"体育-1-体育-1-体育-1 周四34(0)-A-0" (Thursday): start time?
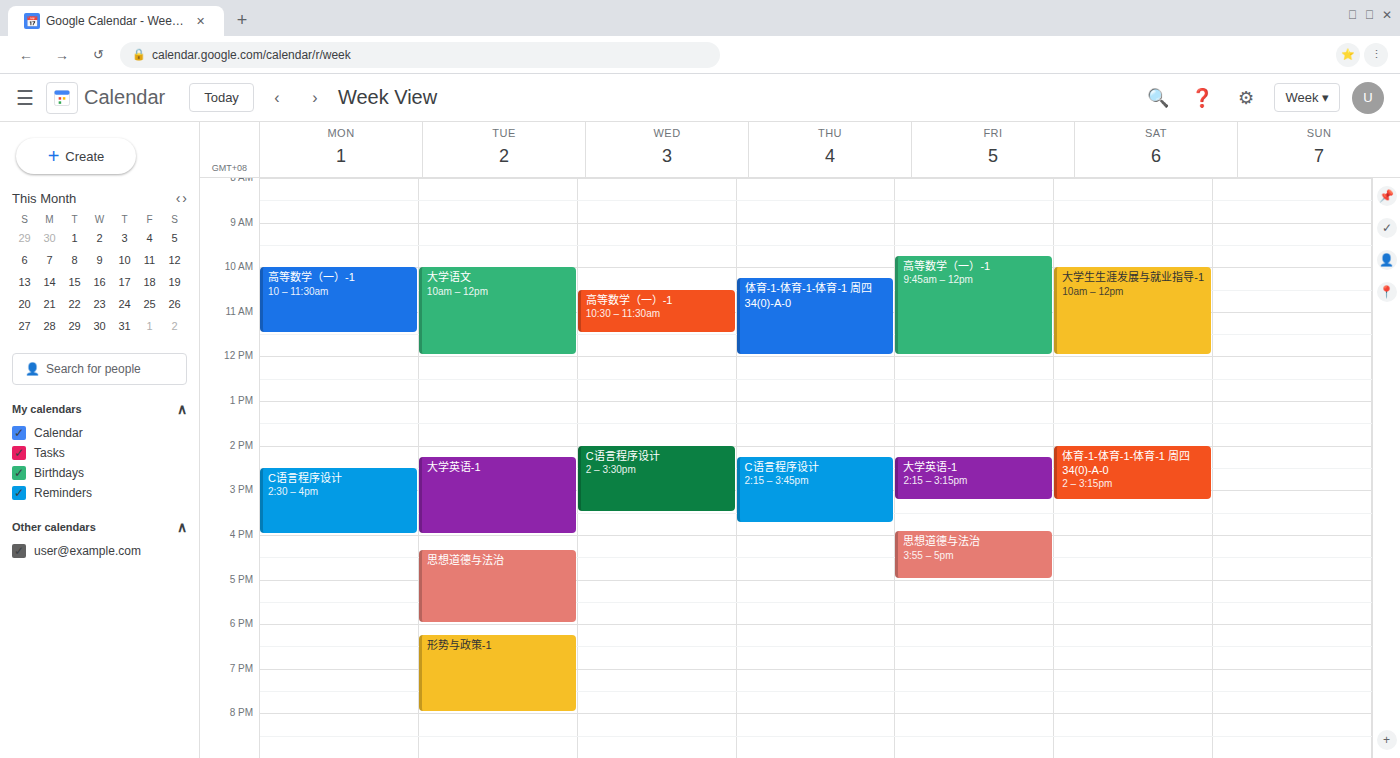
10:15 AM